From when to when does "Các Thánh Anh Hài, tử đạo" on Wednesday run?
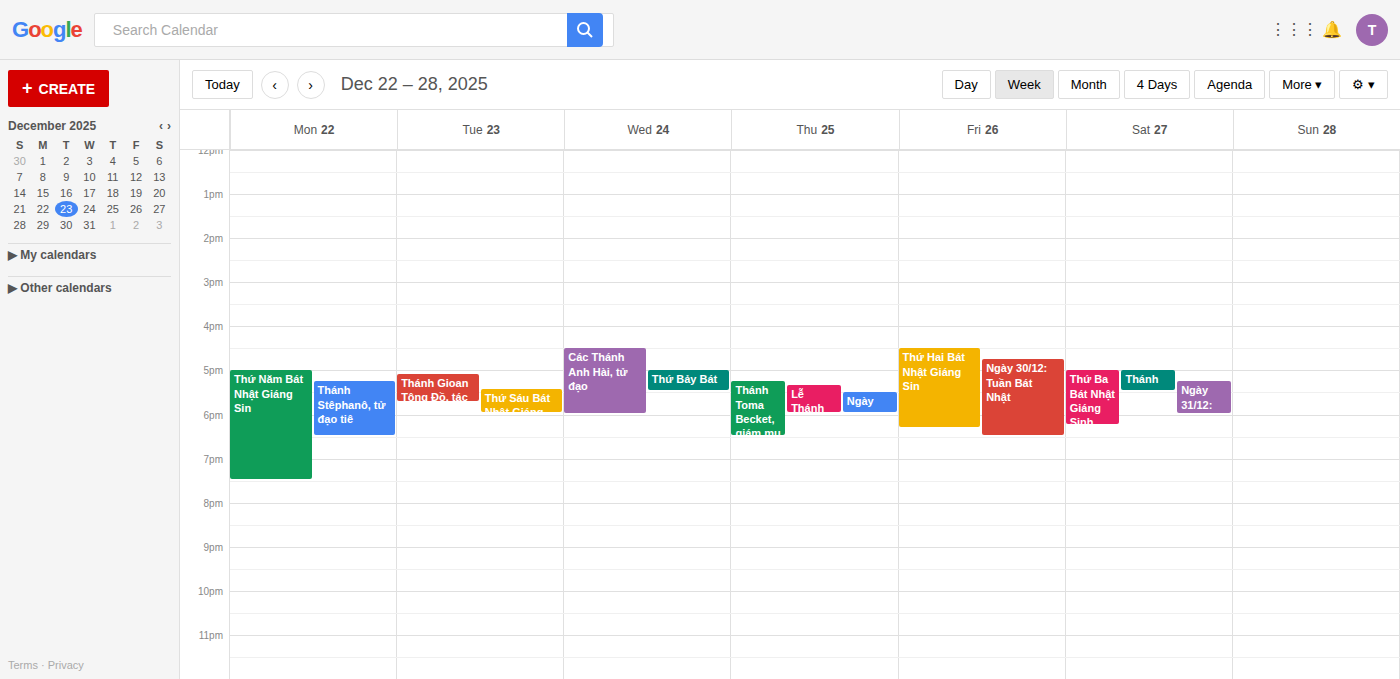
4:30 PM to 6:00 PM